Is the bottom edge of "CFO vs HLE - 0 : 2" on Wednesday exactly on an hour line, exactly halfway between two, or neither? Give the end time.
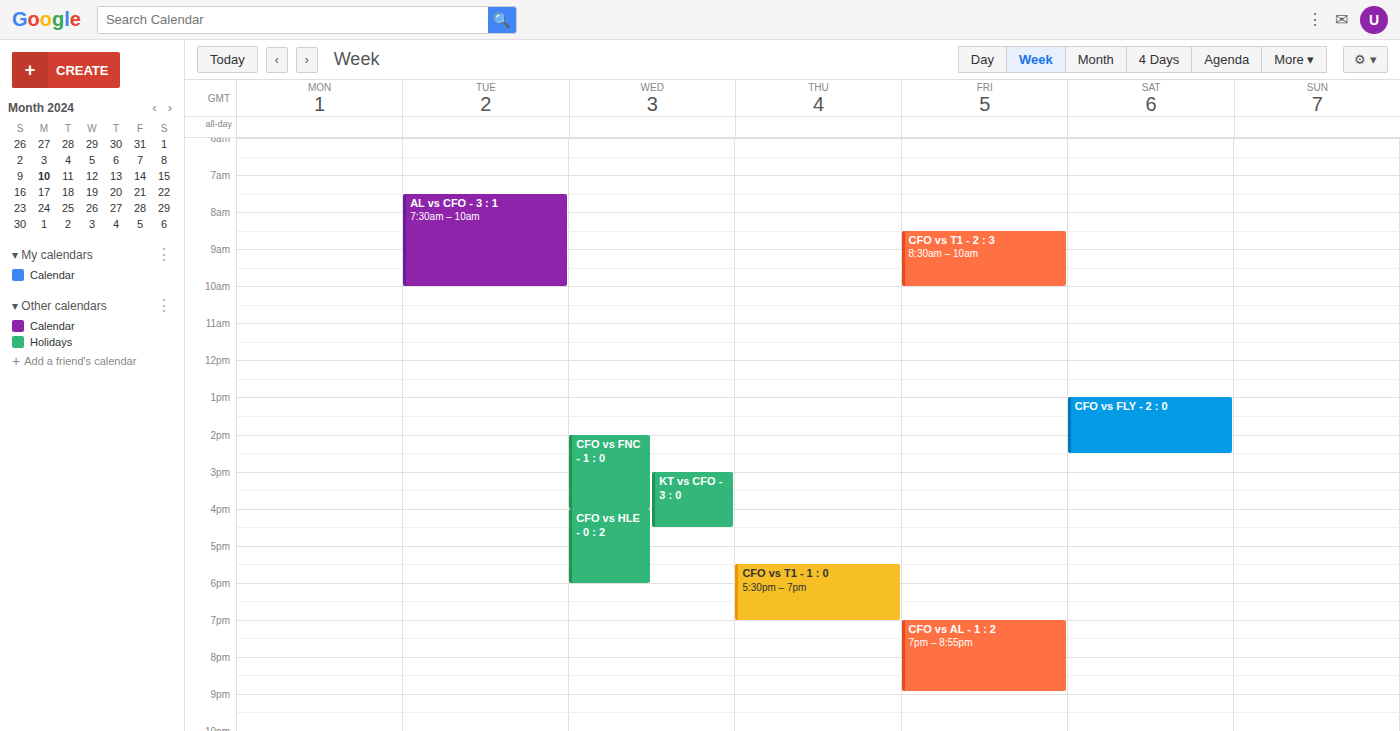
6:00 PM -- exactly on the 6 PM line.